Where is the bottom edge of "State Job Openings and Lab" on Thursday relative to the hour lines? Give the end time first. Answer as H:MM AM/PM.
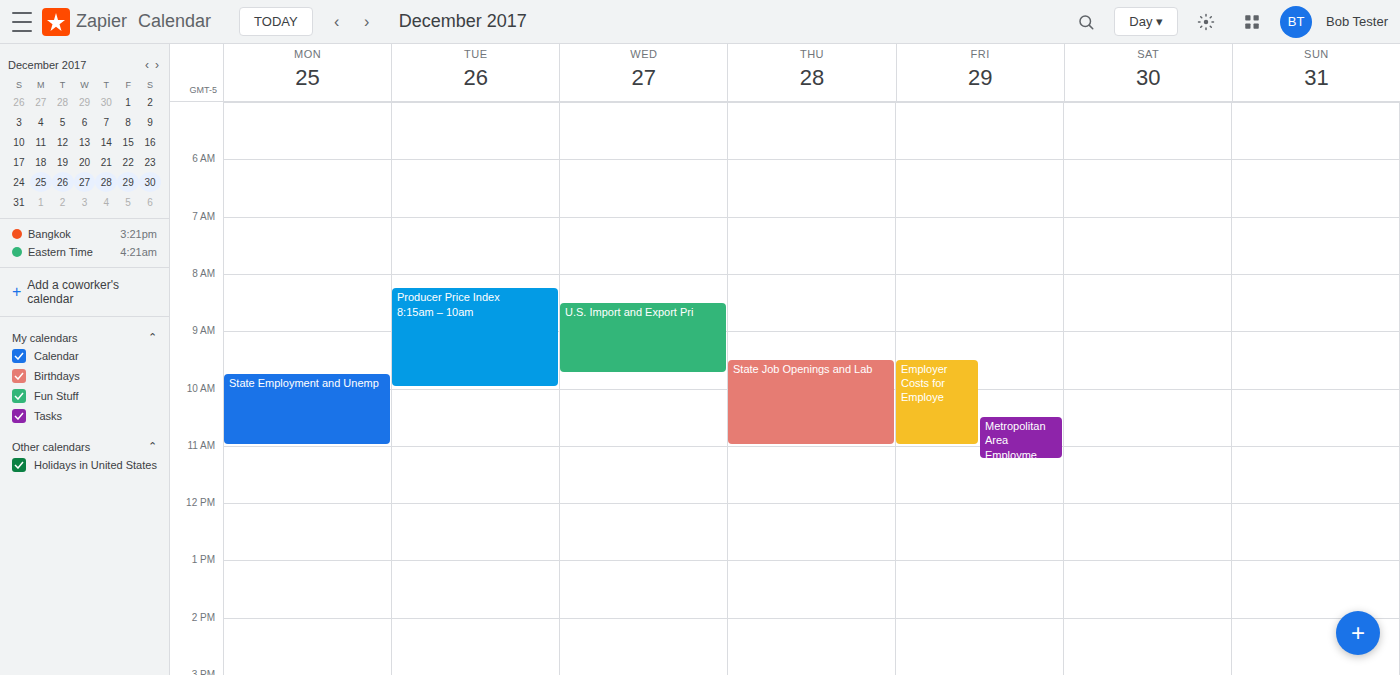
11:00 AM -- exactly on the 11 AM line.